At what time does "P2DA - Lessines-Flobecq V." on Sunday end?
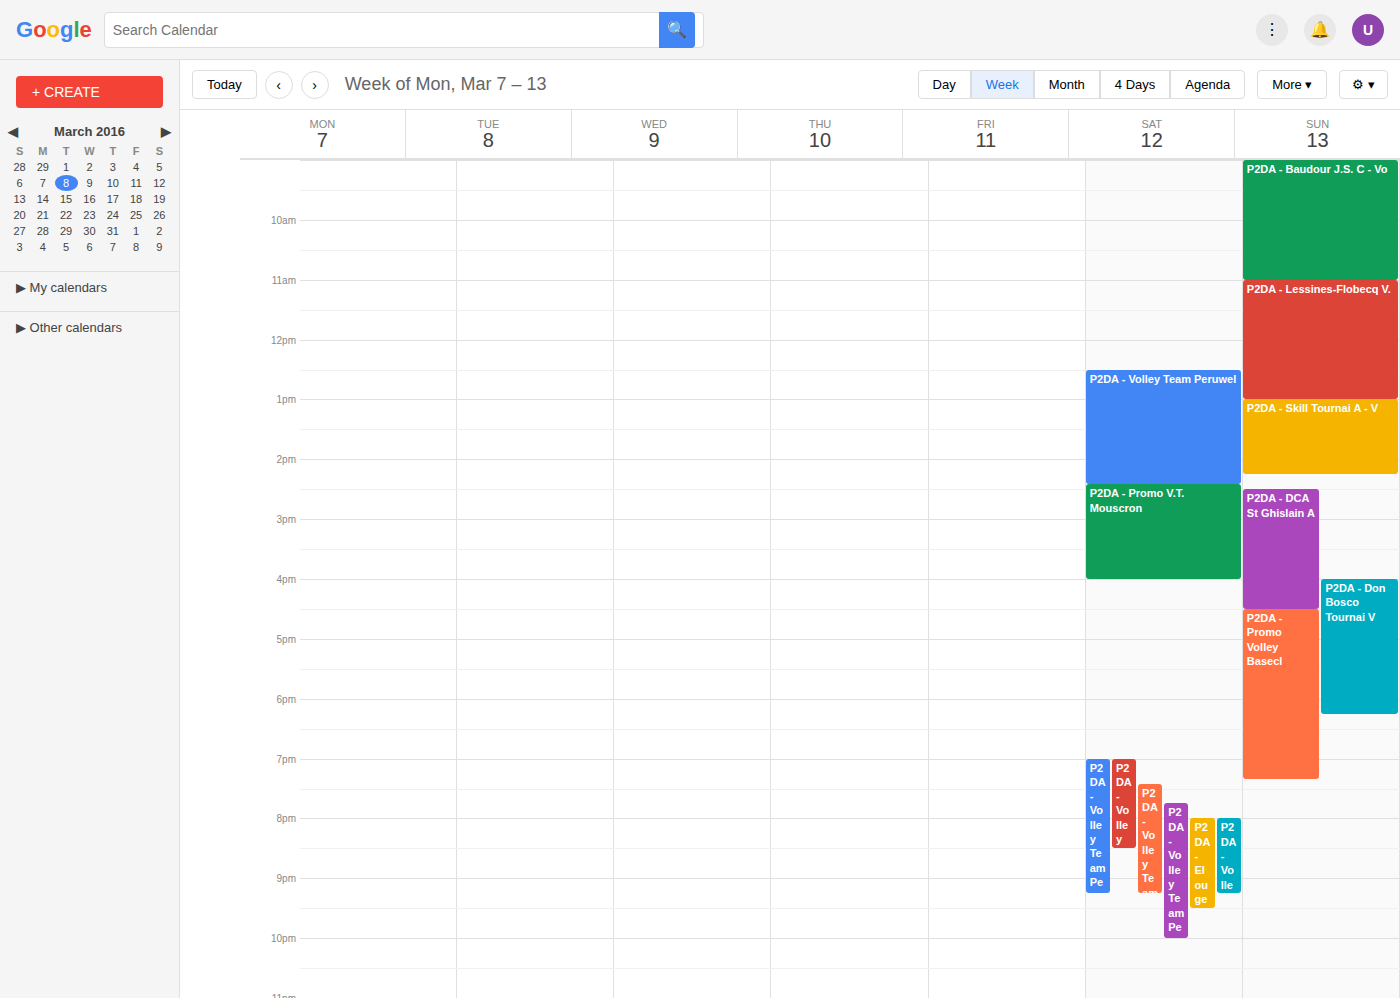
1:00 PM